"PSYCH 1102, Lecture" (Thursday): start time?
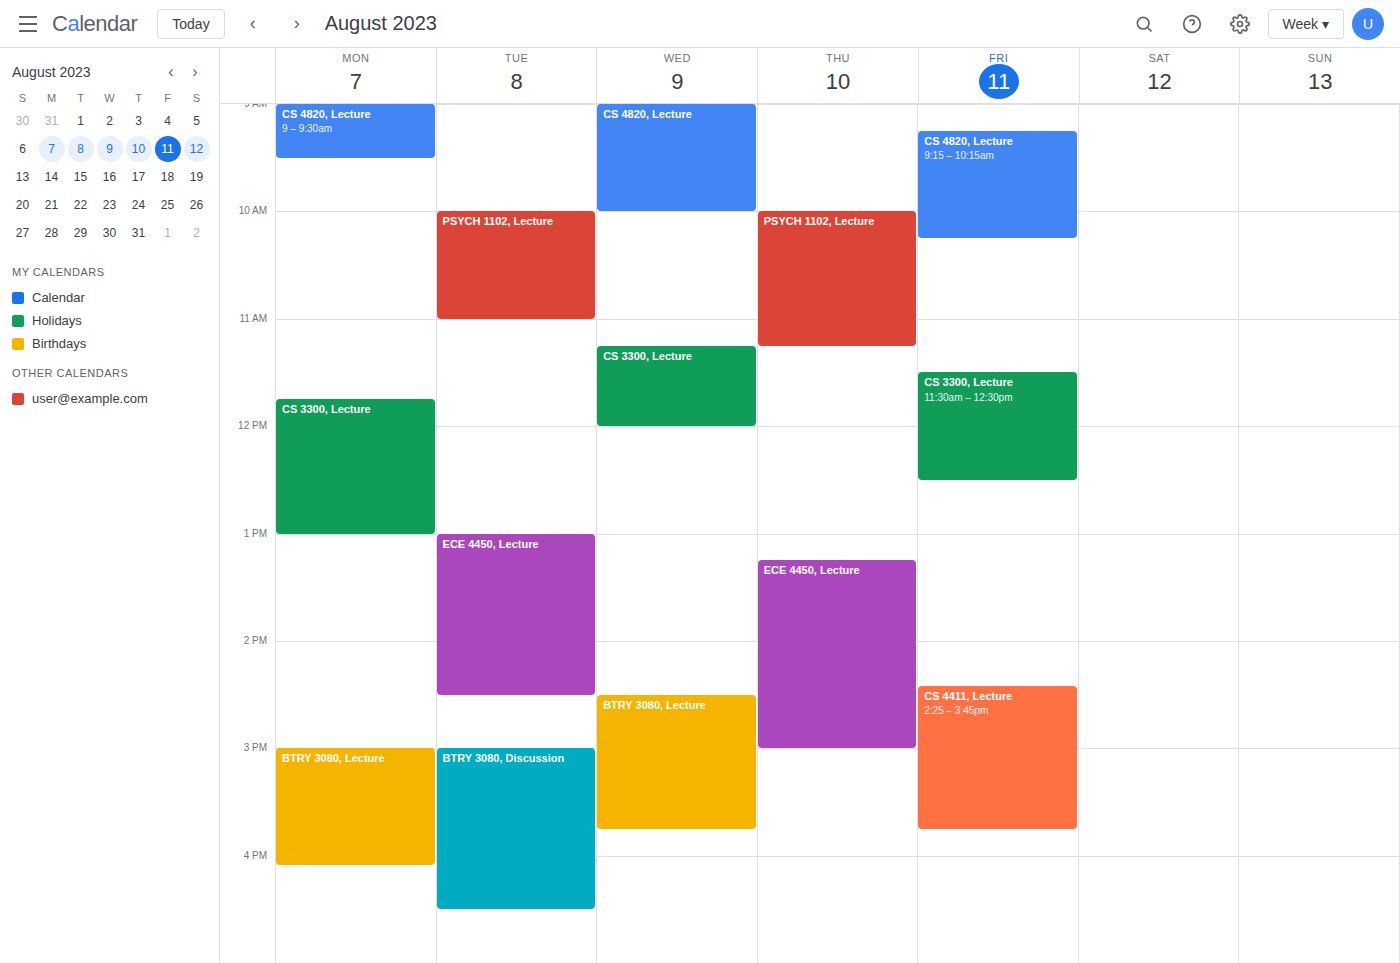
10:00 AM